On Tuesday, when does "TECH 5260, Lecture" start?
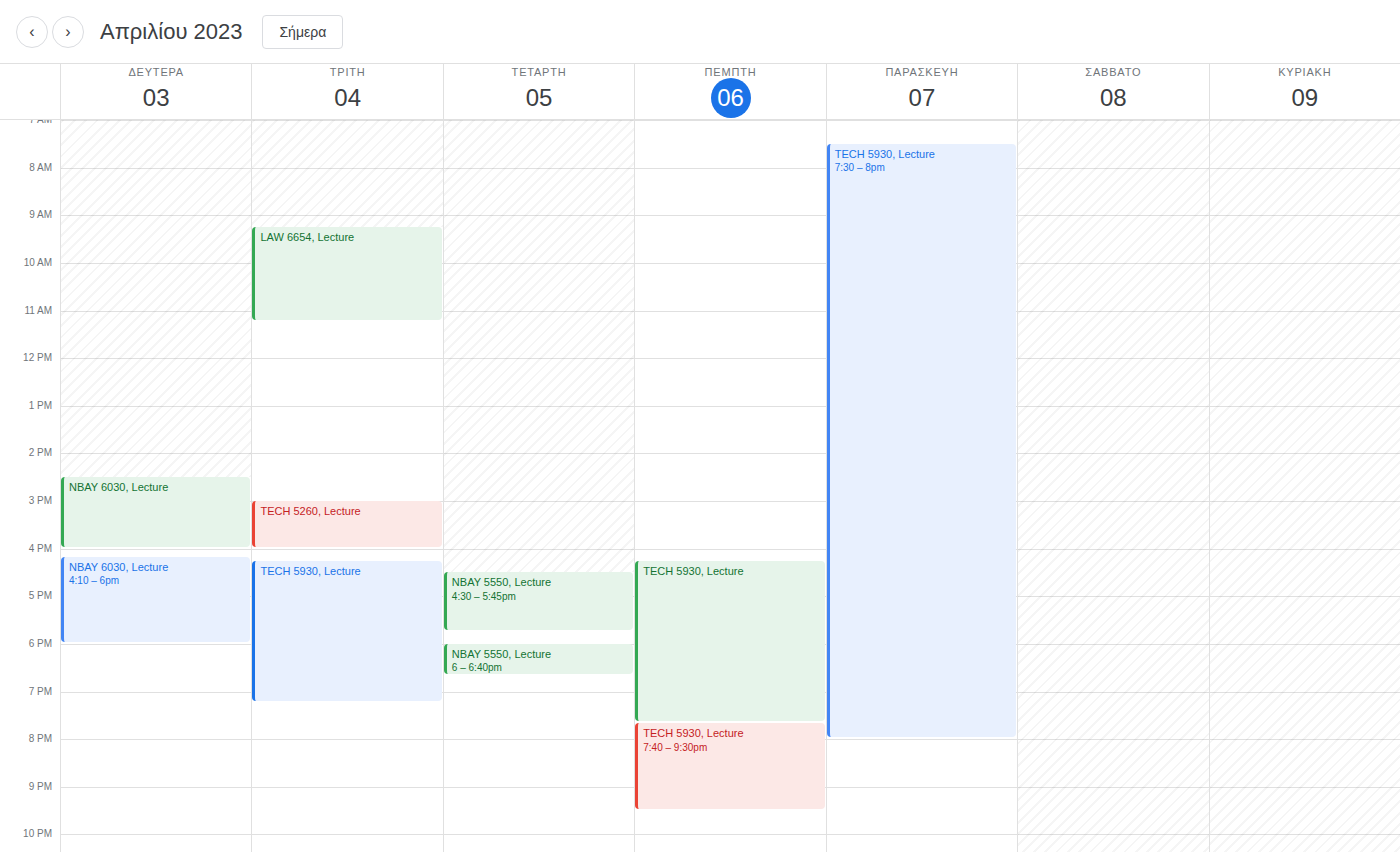
3:00 PM